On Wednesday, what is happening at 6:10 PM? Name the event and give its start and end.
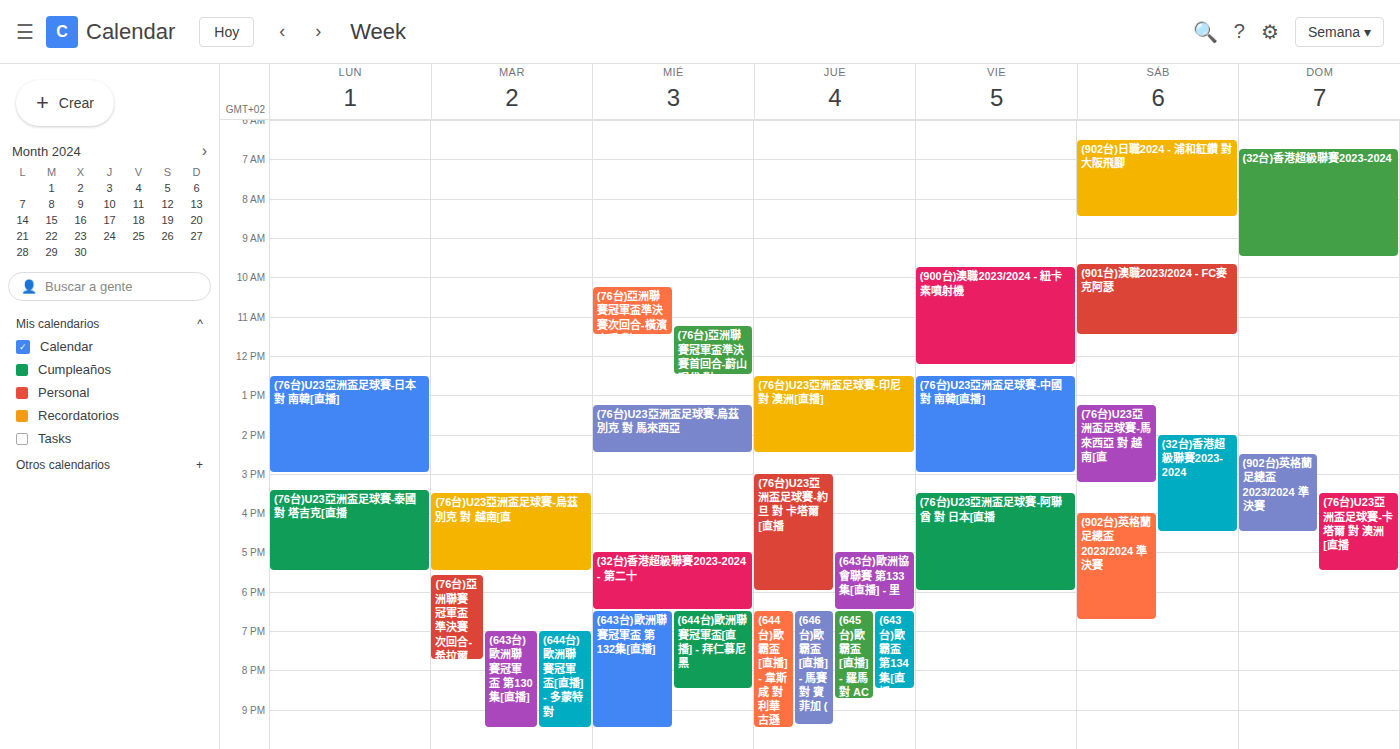
"(32台)香港超級聯賽2023-2024 - 第二十", 5:00 PM to 6:30 PM